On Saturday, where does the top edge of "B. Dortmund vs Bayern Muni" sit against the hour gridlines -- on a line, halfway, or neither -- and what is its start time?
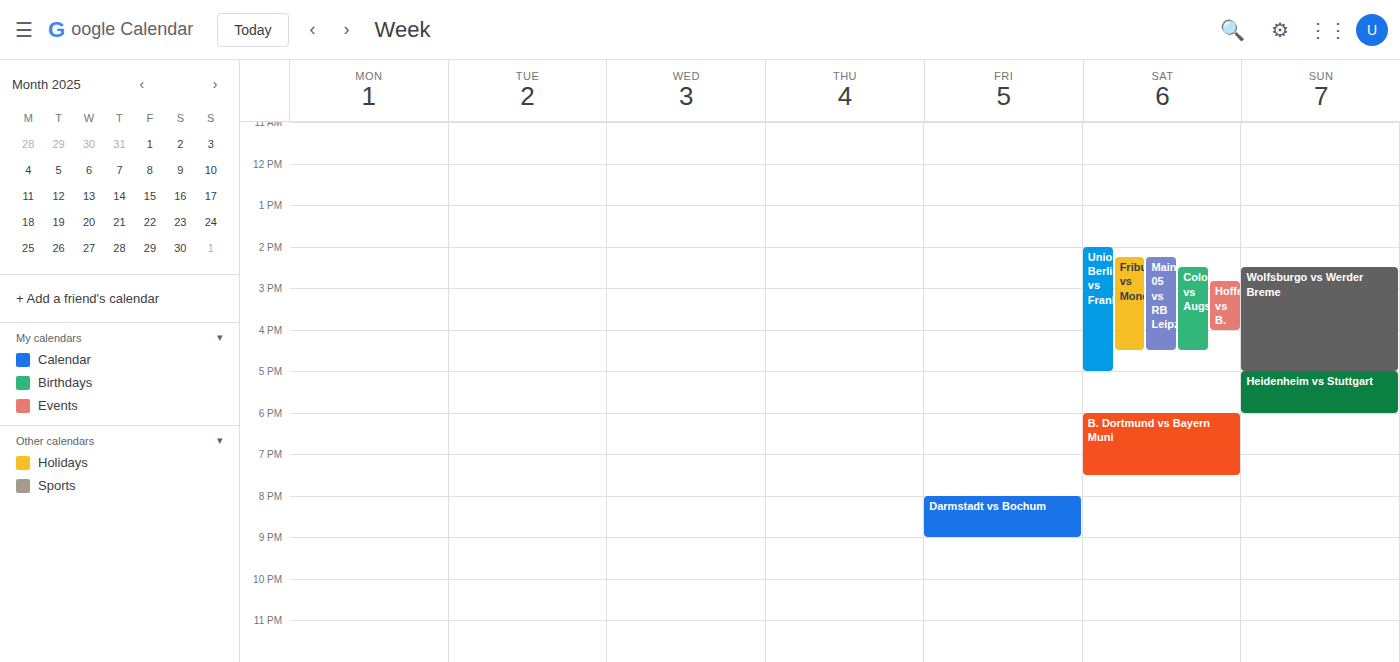
18:00 -- exactly on the 18:00 line.